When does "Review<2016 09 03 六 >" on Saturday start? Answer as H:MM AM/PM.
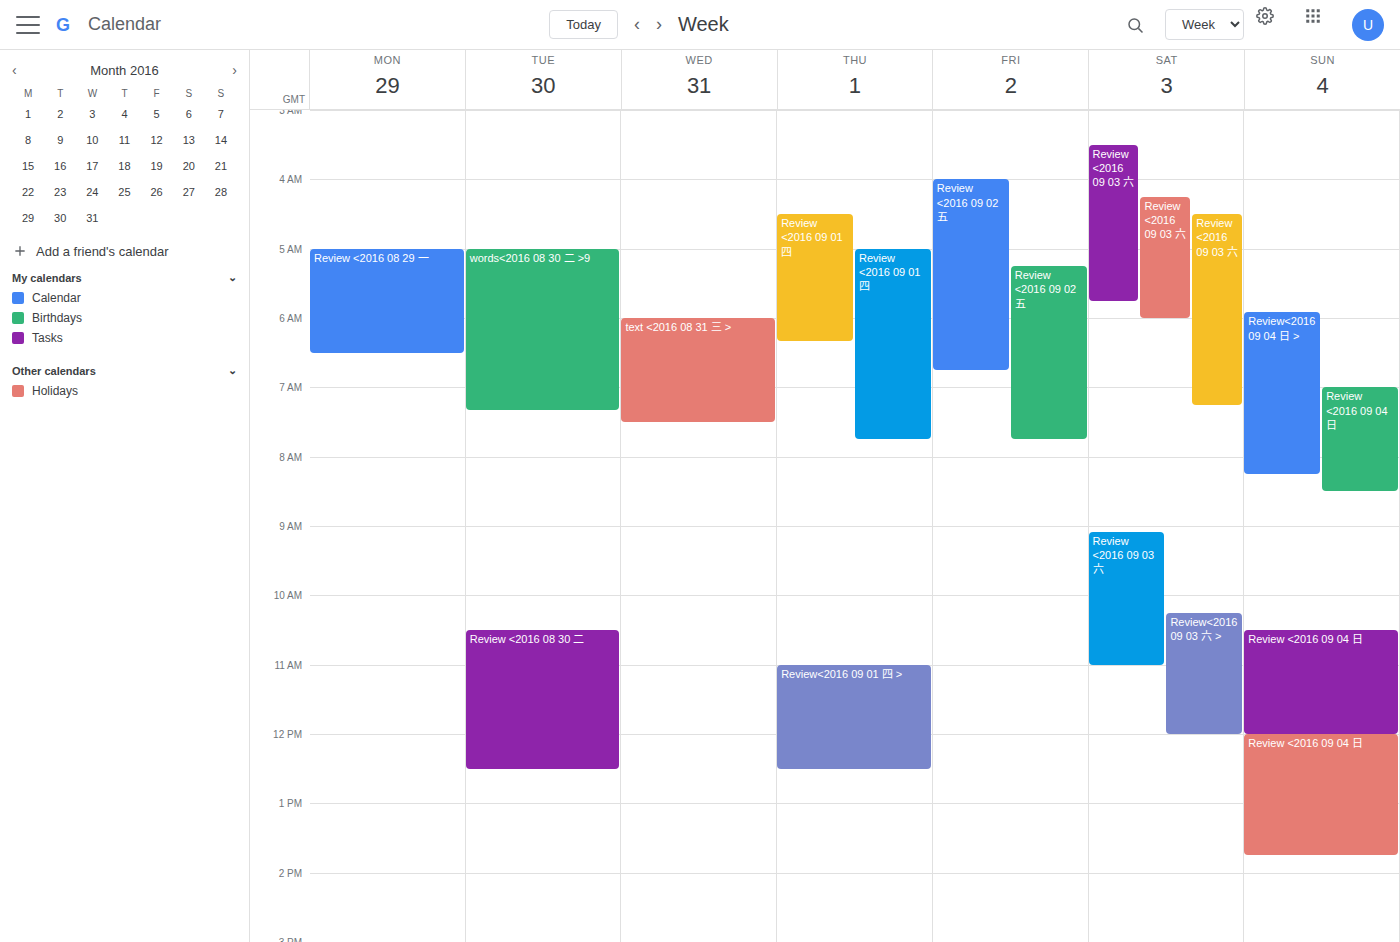
10:15 AM